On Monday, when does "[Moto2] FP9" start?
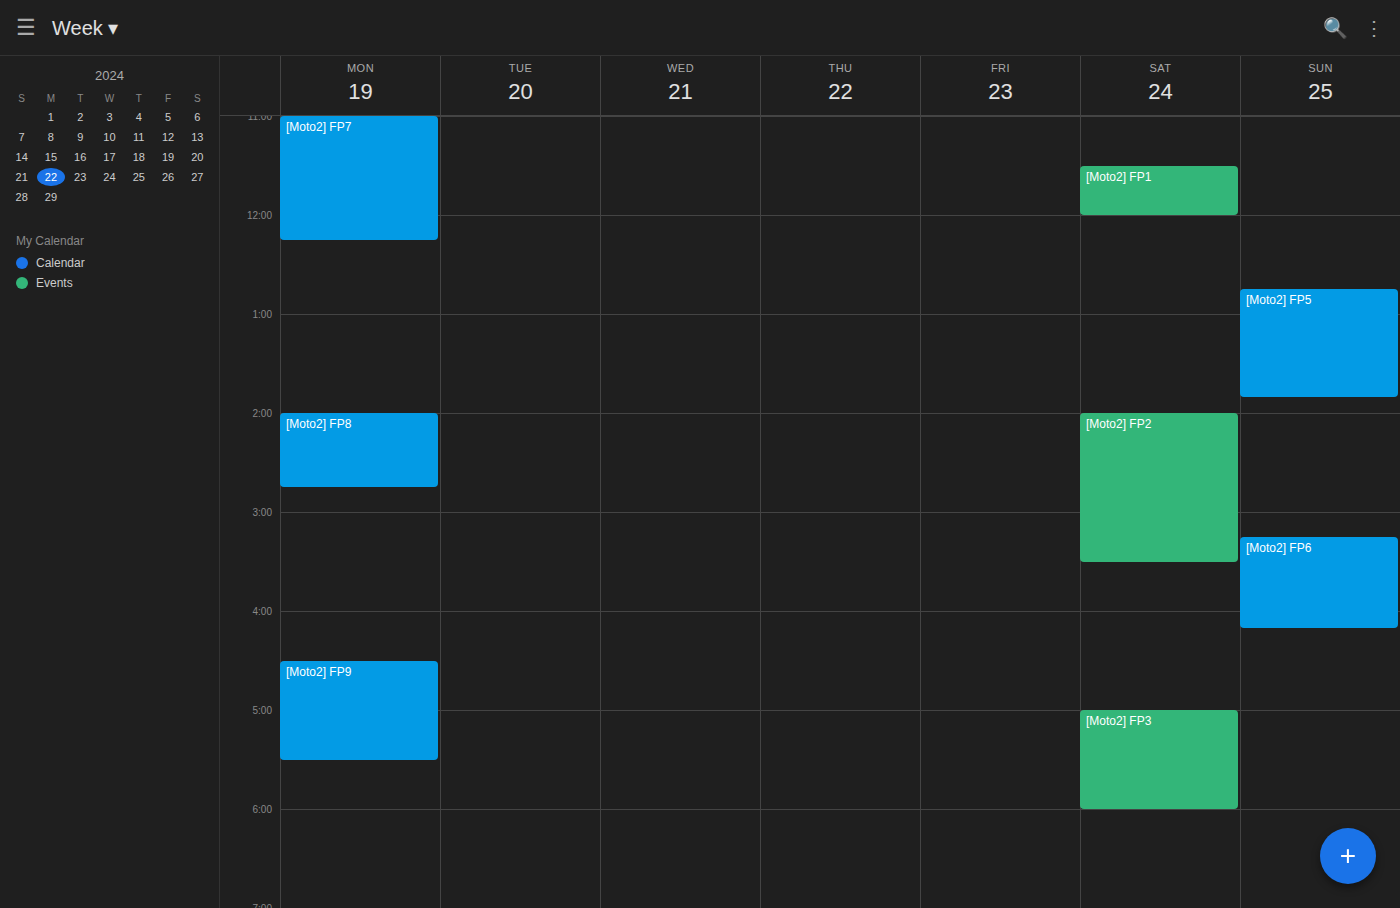
4:30 PM